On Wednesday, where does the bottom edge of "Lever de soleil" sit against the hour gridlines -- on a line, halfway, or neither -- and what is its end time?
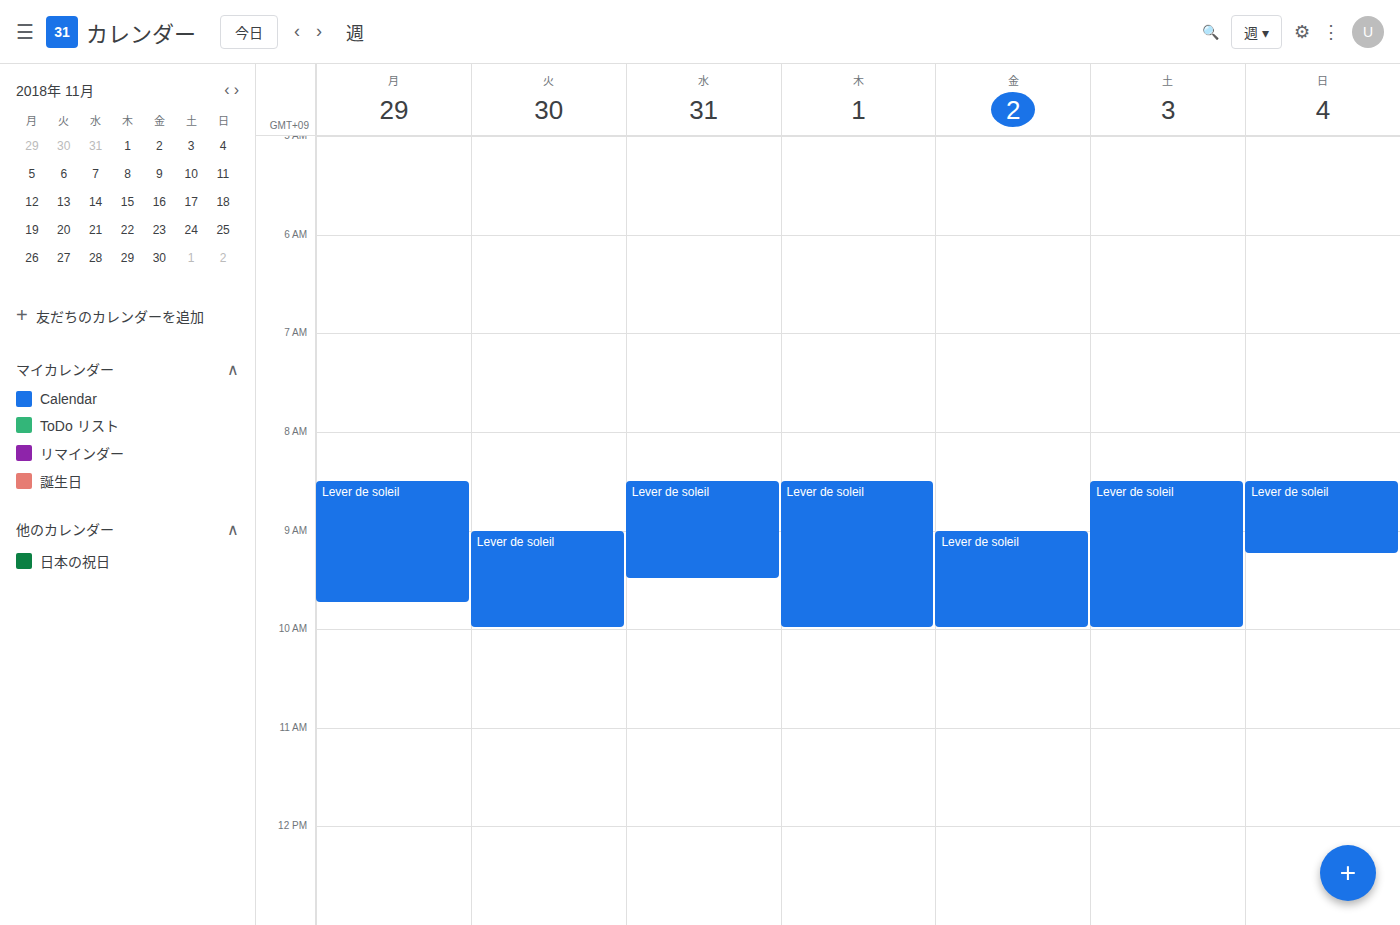
9:30 AM -- halfway between the 9 AM and 10 AM lines.